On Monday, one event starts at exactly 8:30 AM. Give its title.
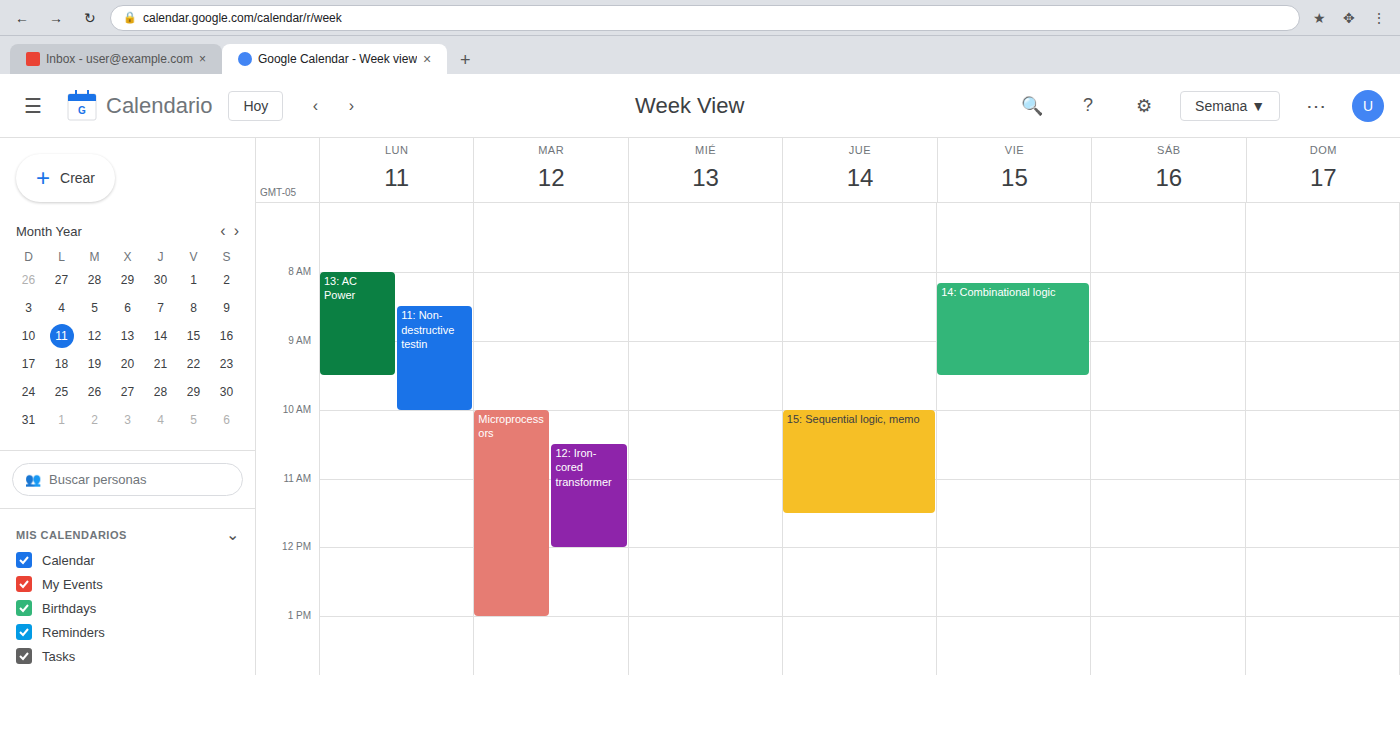
"11: Non-destructive testin"